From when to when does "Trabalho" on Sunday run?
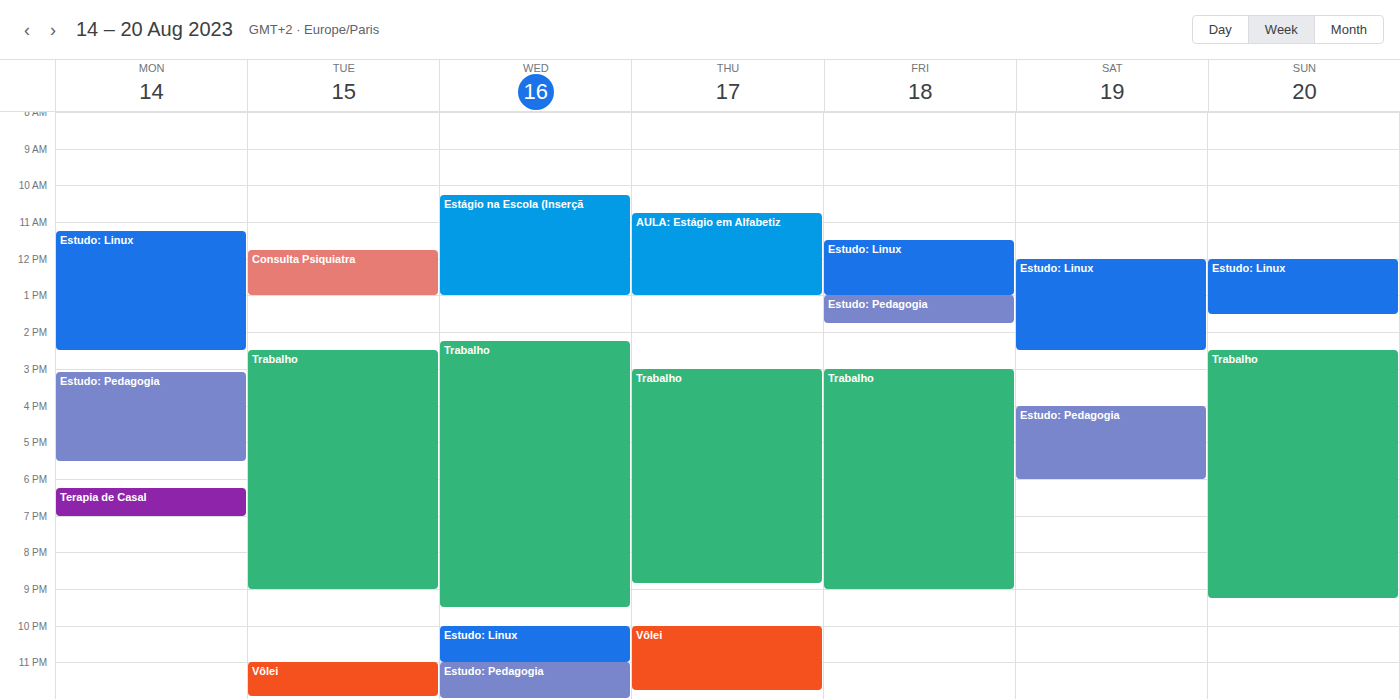
14:30 to 21:15